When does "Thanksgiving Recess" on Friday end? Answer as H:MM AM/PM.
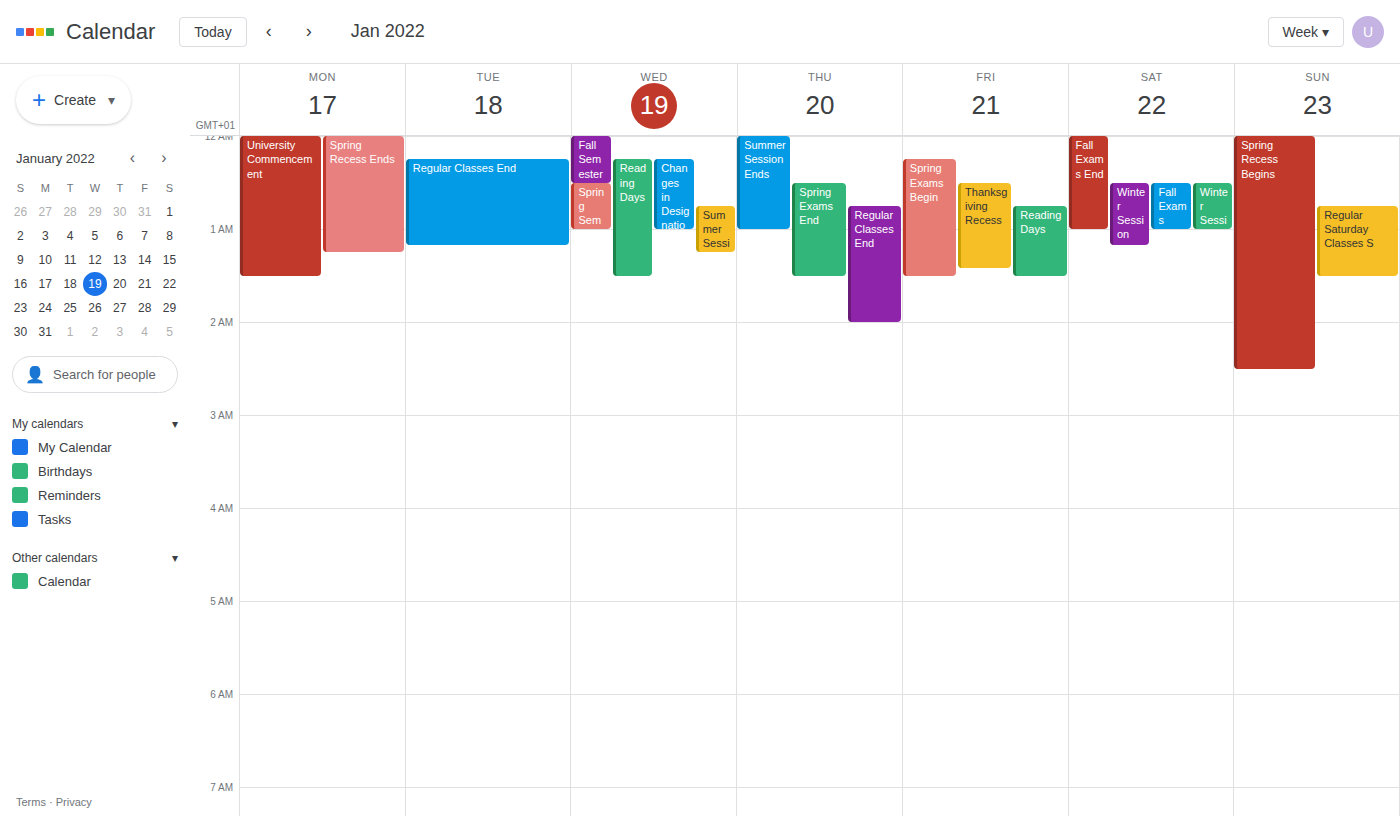
1:25 AM